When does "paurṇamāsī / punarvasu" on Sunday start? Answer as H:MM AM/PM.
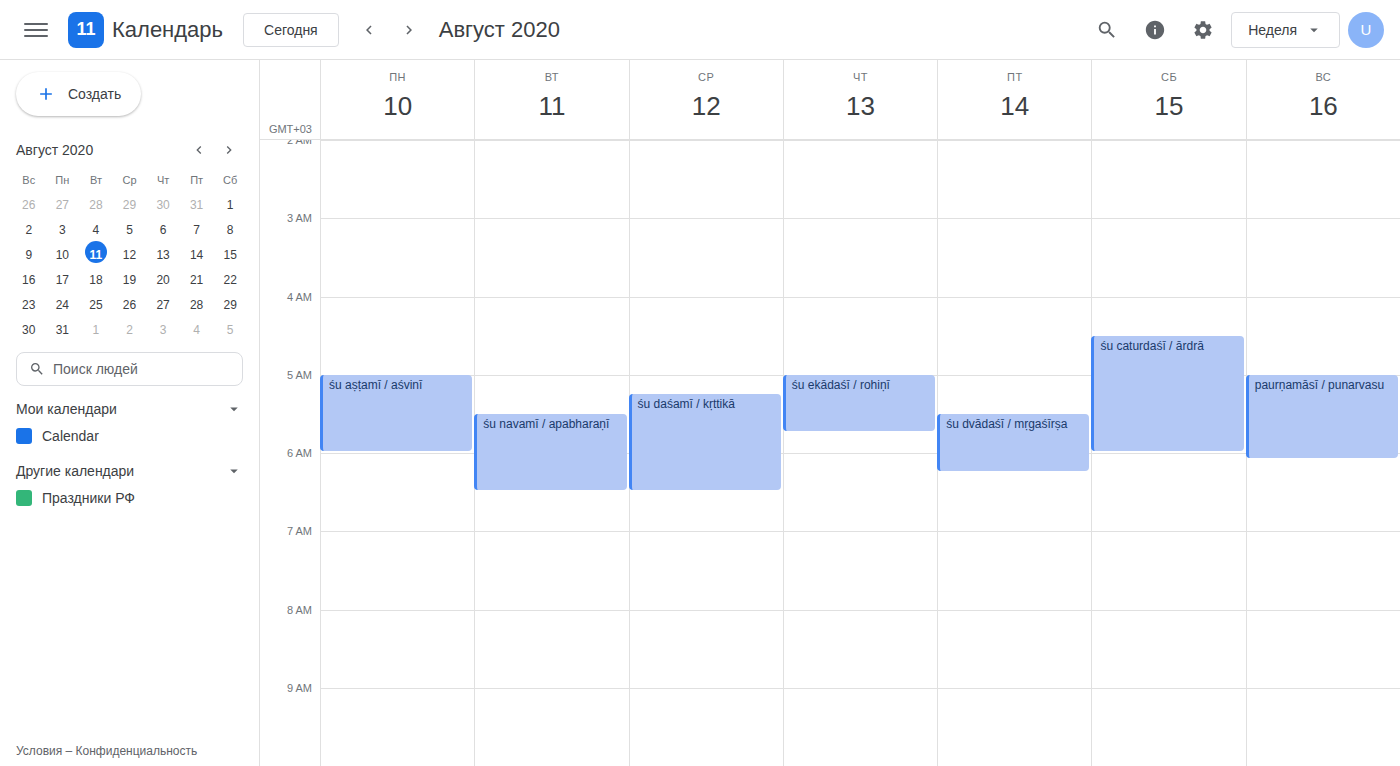
5:00 AM